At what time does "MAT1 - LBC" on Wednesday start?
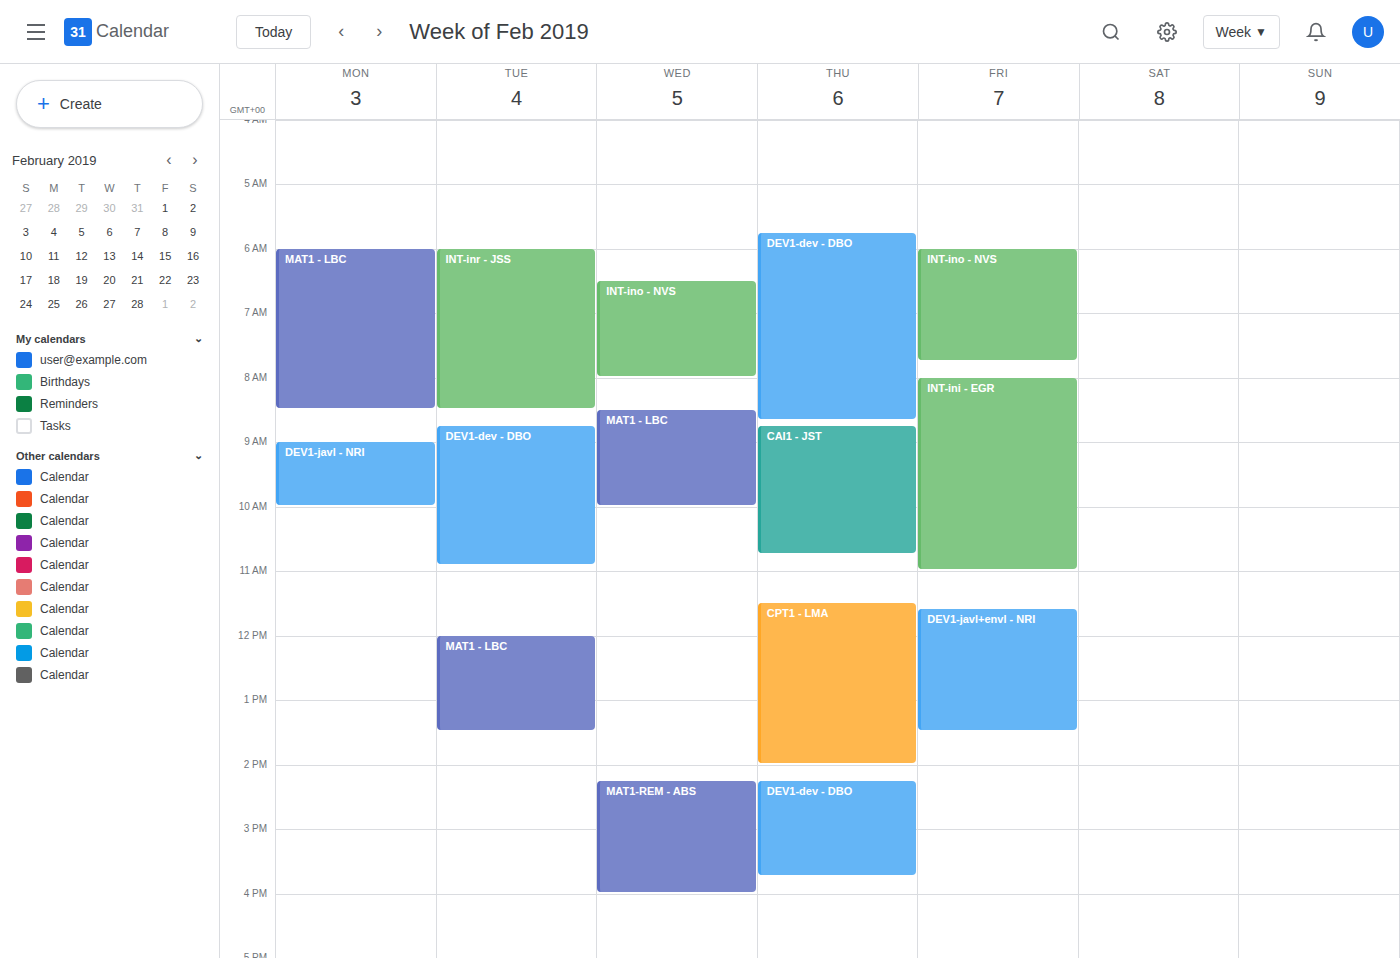
8:30 AM